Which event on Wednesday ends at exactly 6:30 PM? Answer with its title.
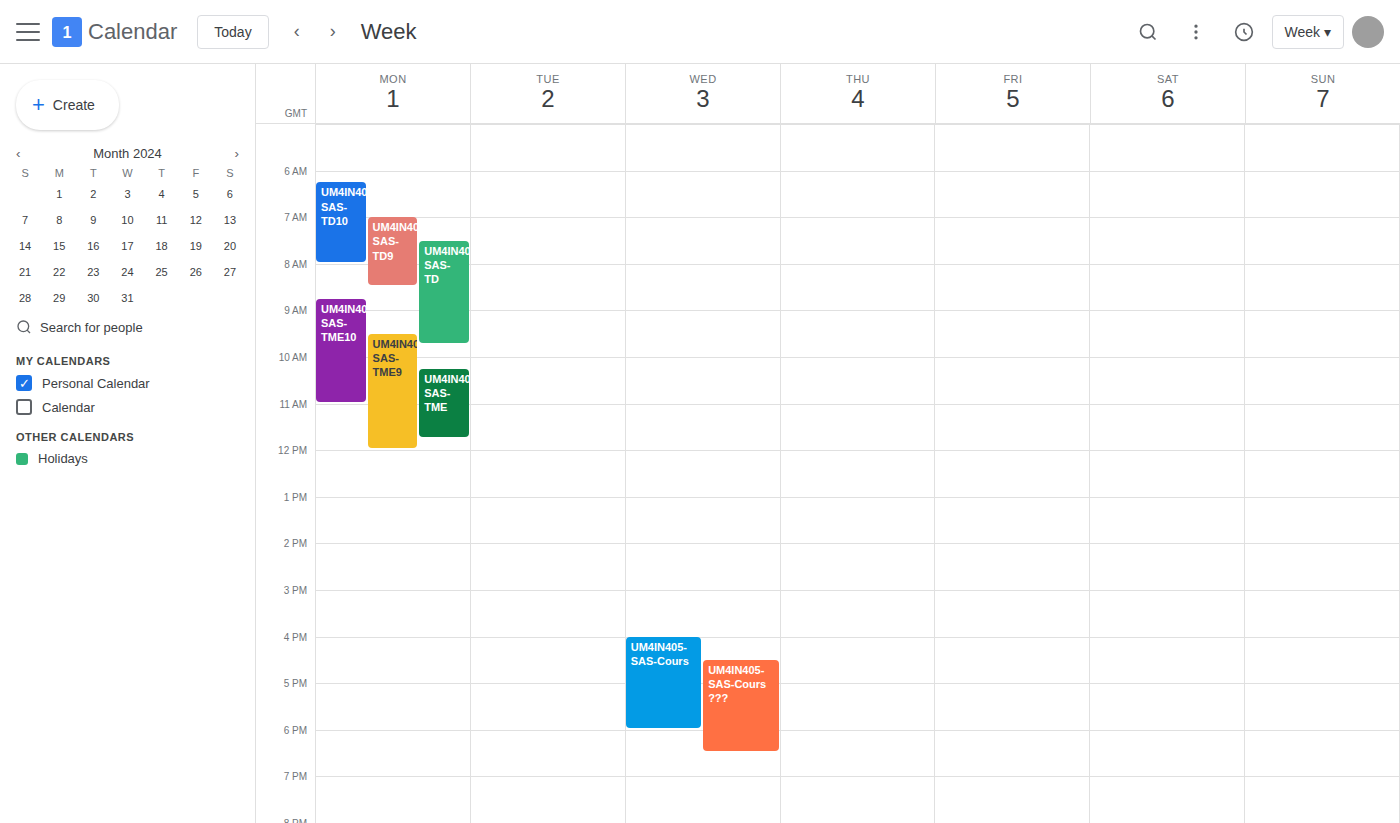
"UM4IN405-SAS-Cours ???"